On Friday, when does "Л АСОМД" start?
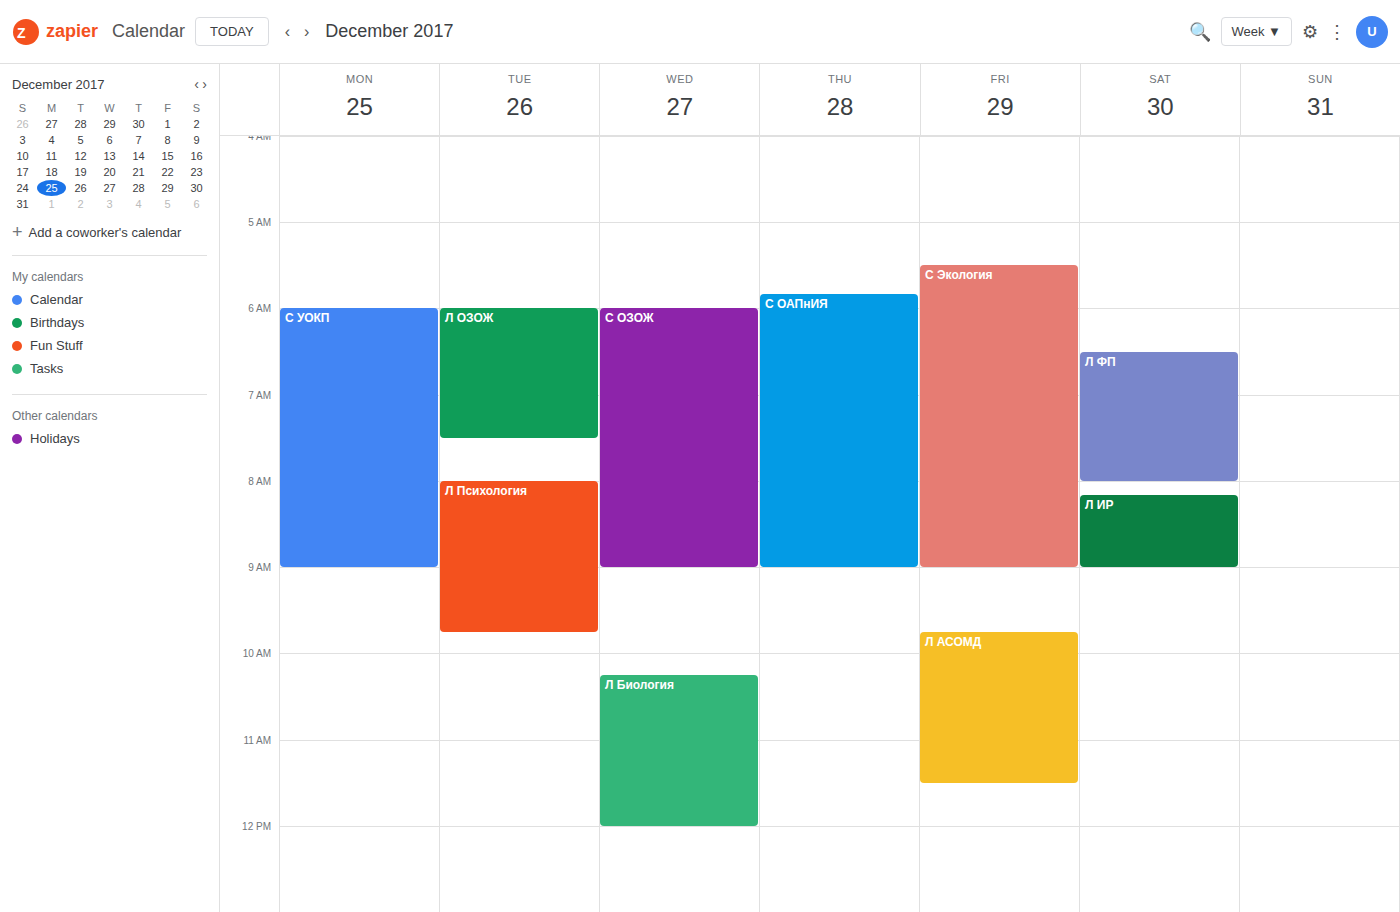
09:45